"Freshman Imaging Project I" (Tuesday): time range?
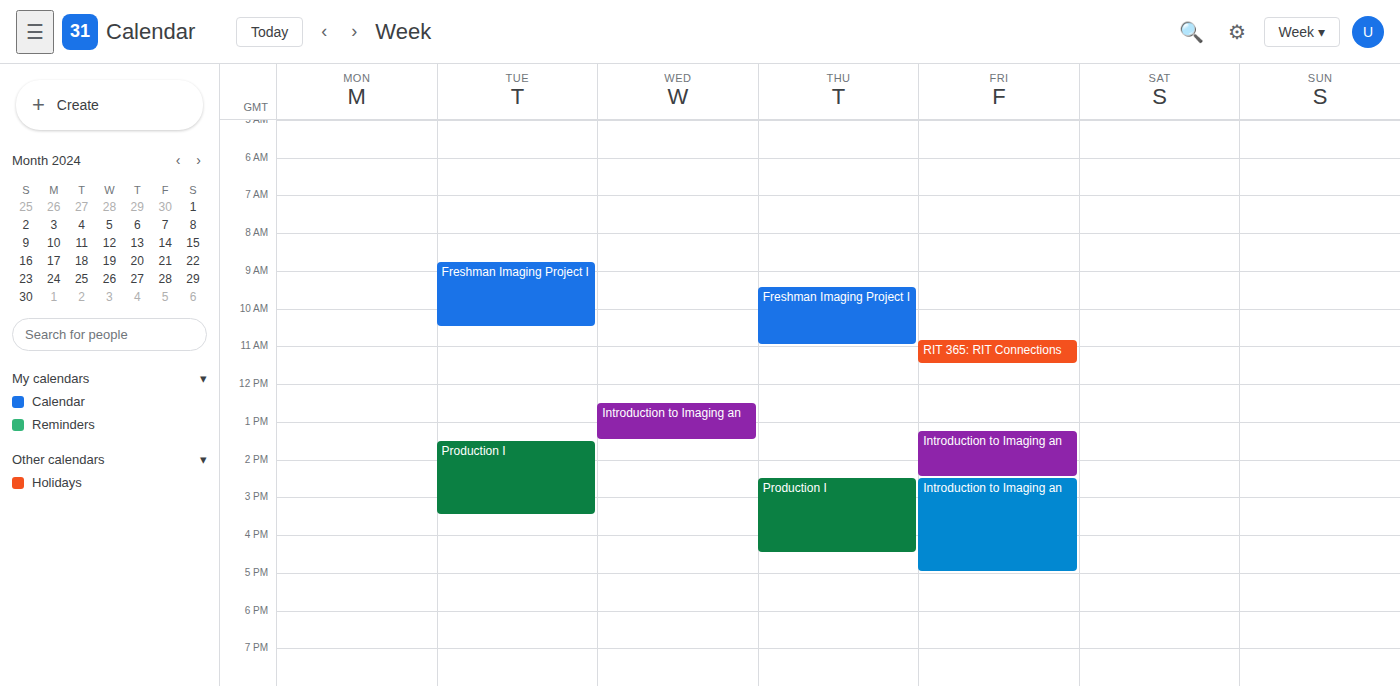
08:45 to 10:30